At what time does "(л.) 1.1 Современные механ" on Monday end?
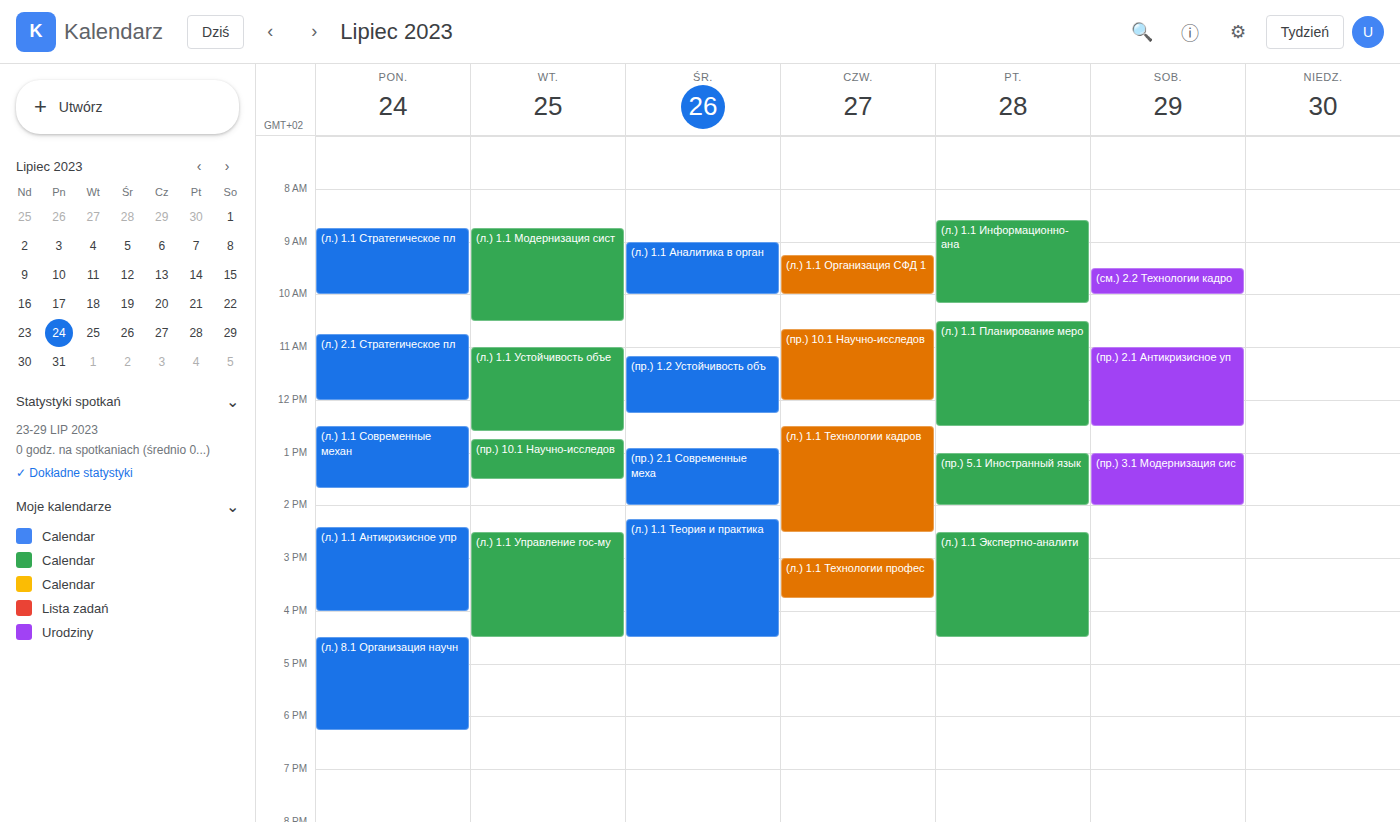
13:40